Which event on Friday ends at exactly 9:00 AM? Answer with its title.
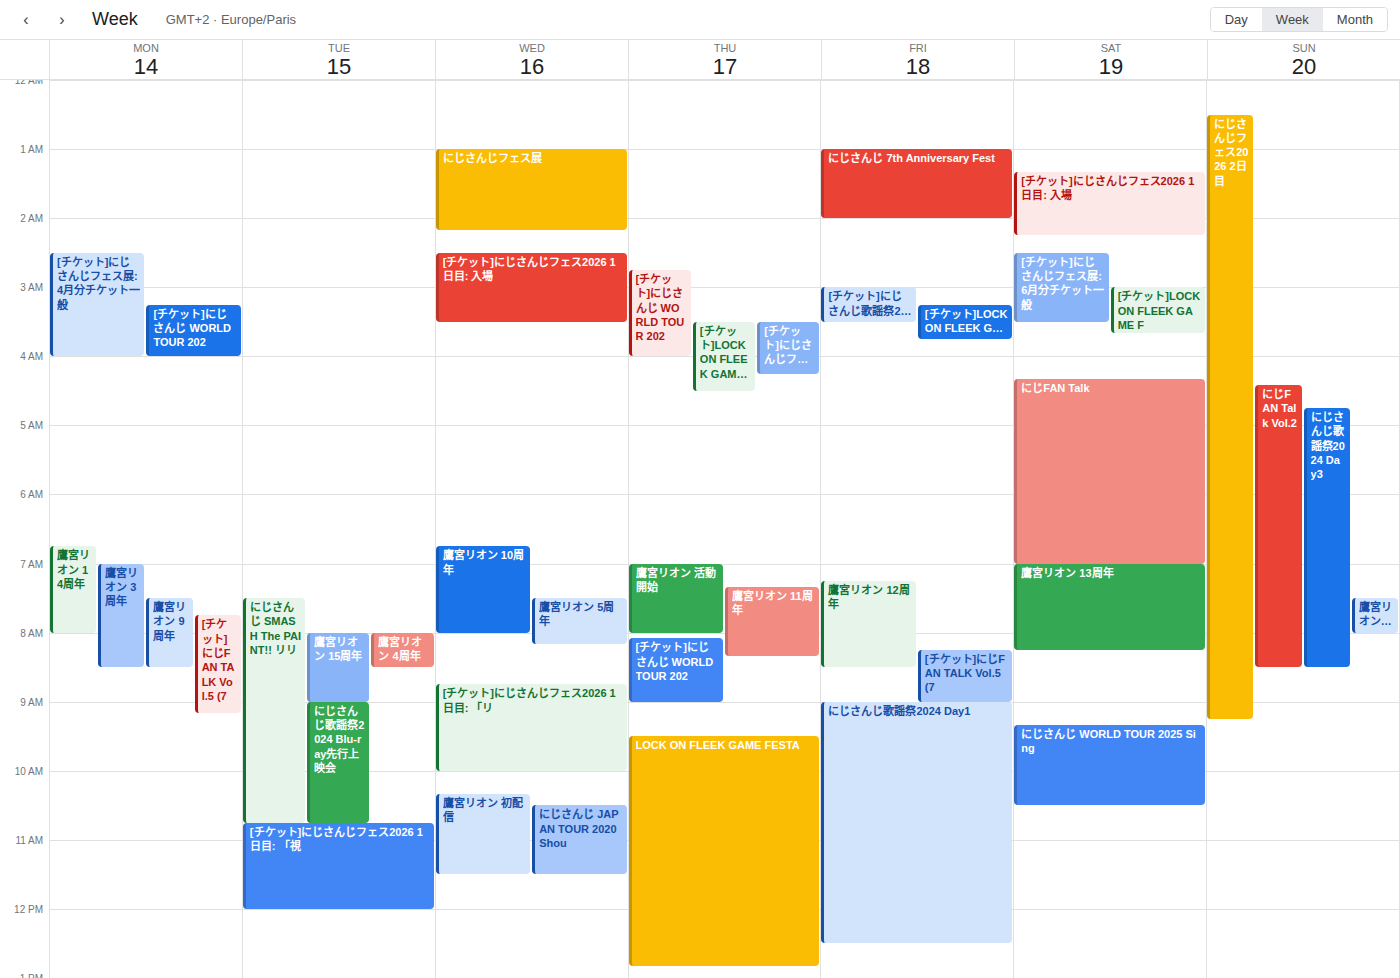
"[チケット]にじFAN TALK Vol.5 (7"